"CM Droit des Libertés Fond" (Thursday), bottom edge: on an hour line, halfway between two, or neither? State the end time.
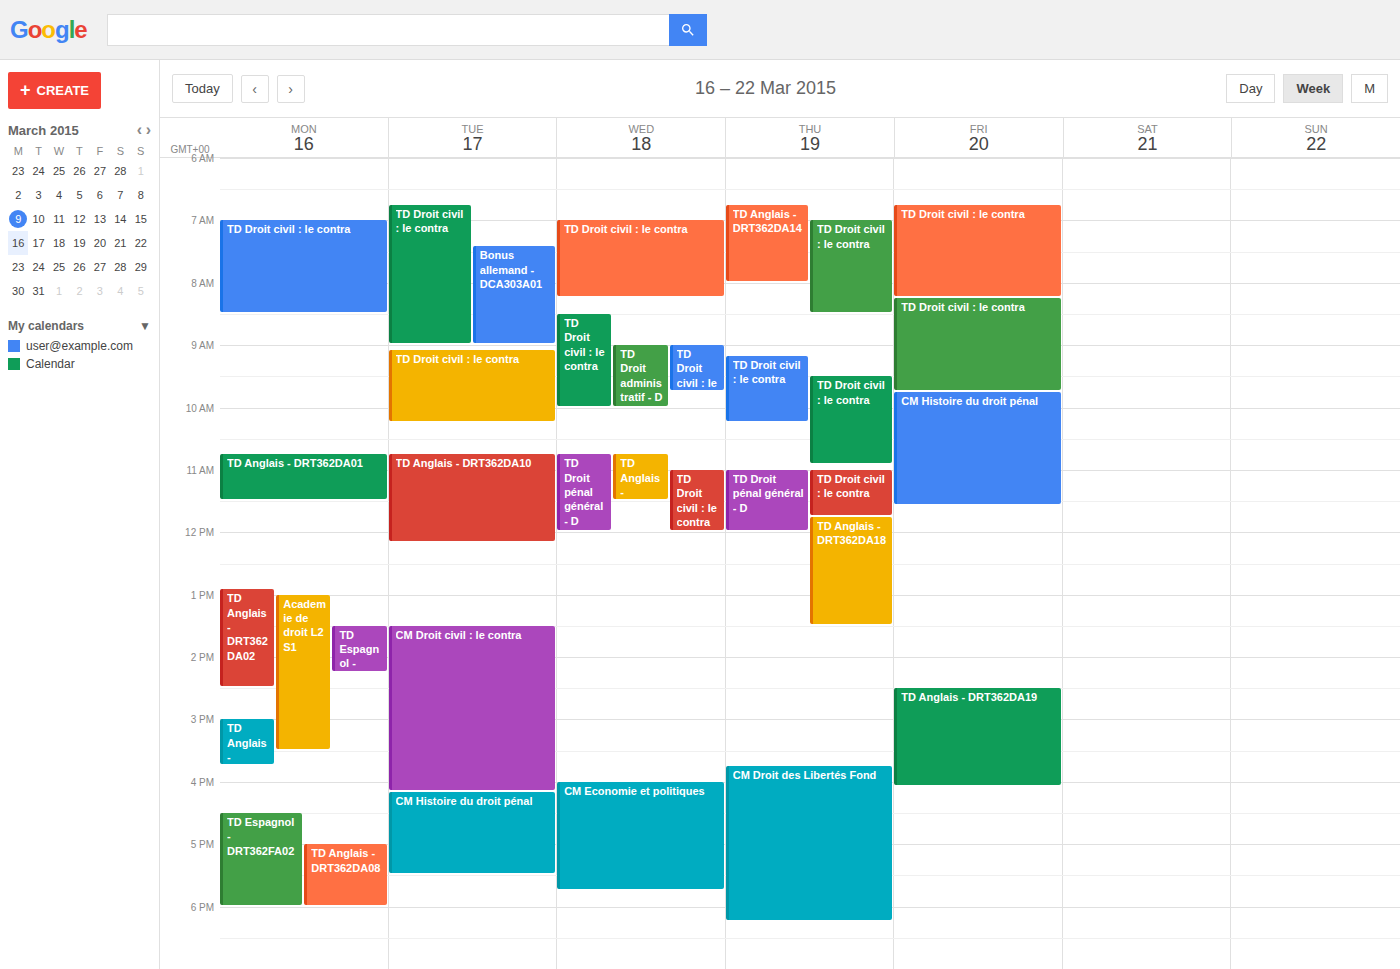
6:15 PM -- neither: a quarter of the way from the 6 PM line to the 7 PM line.